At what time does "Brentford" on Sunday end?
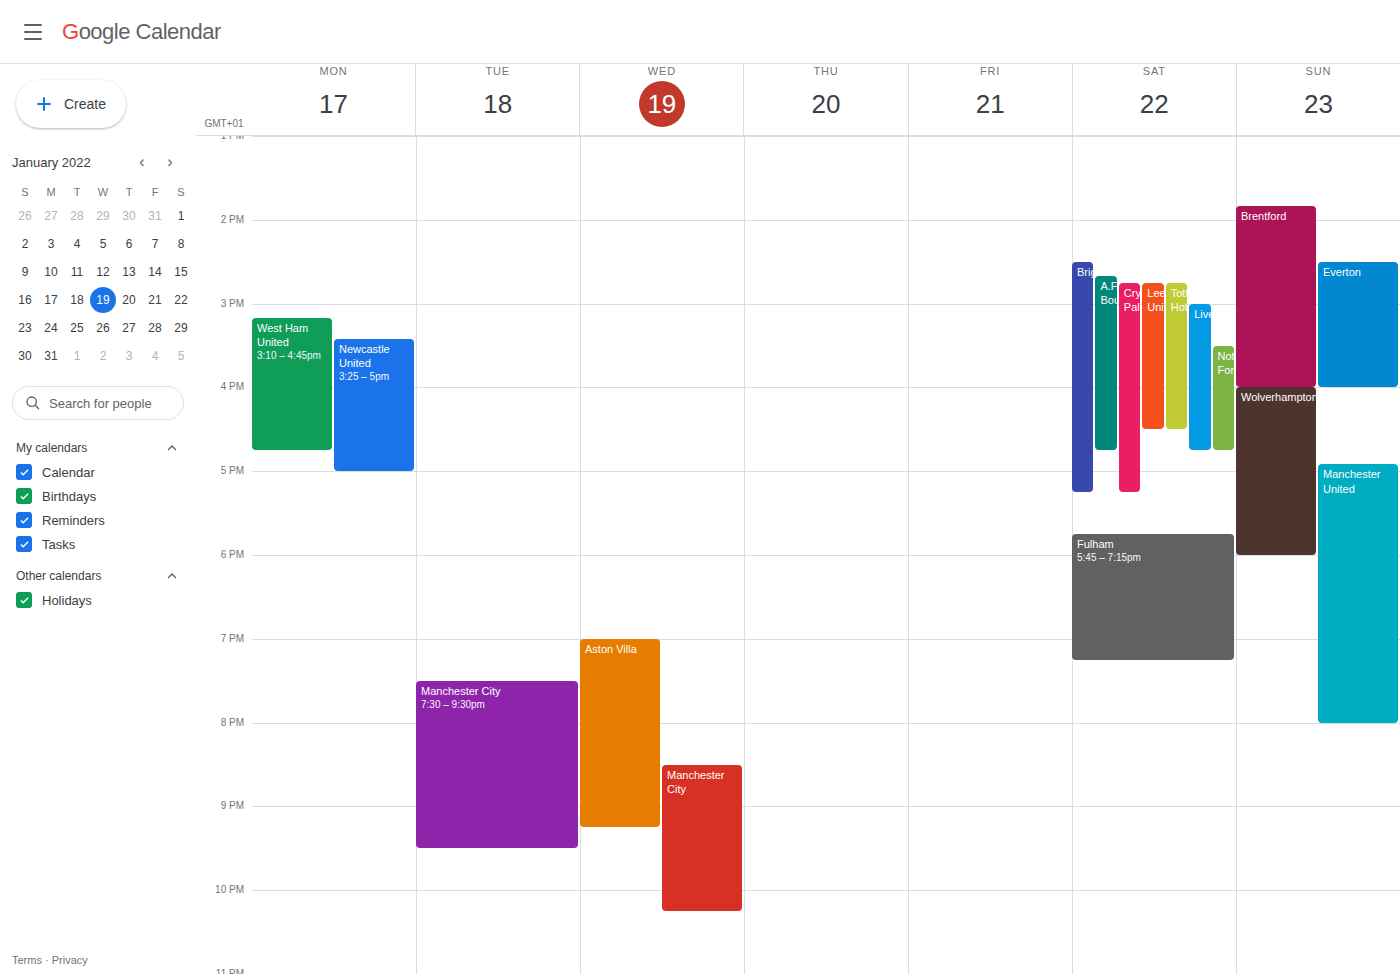
4:00 PM